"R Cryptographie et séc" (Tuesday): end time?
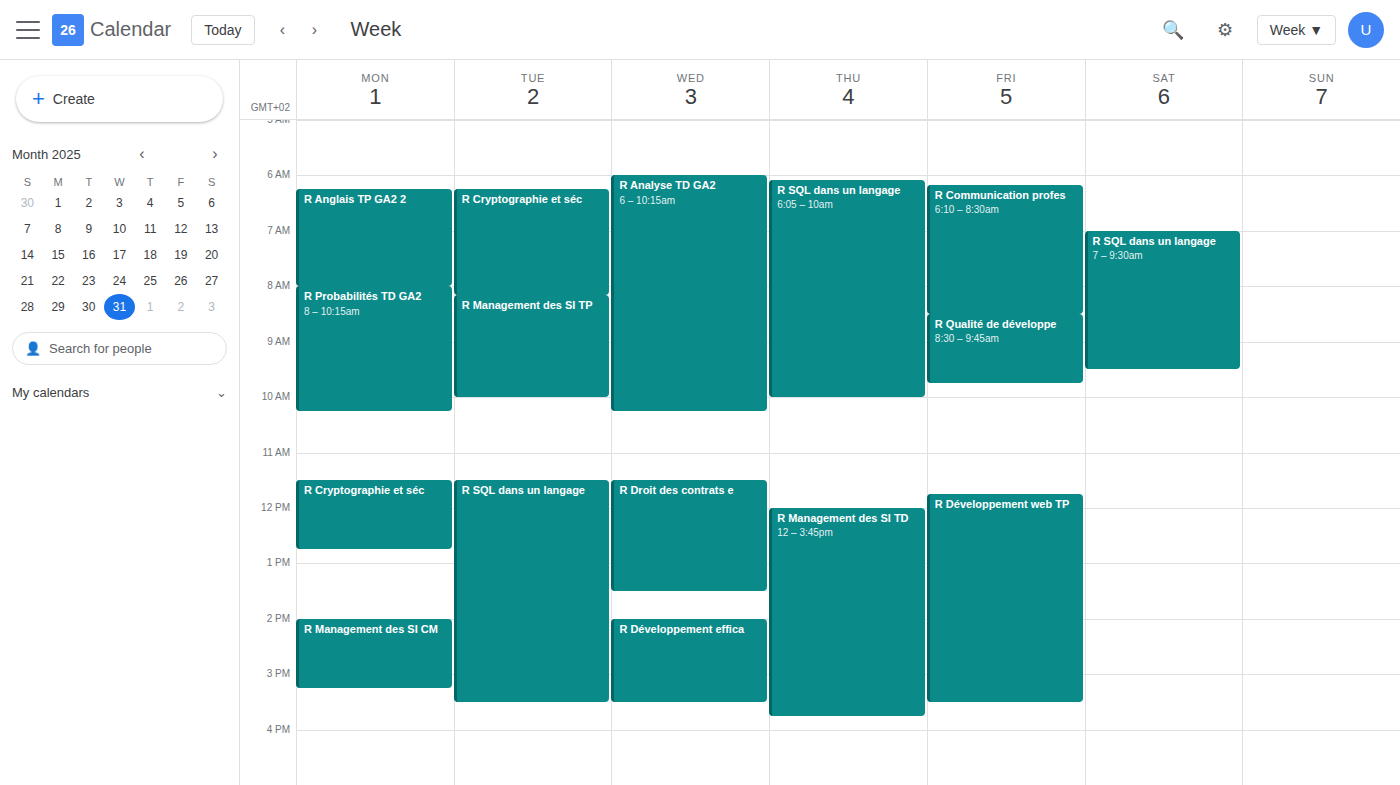
8:10 AM